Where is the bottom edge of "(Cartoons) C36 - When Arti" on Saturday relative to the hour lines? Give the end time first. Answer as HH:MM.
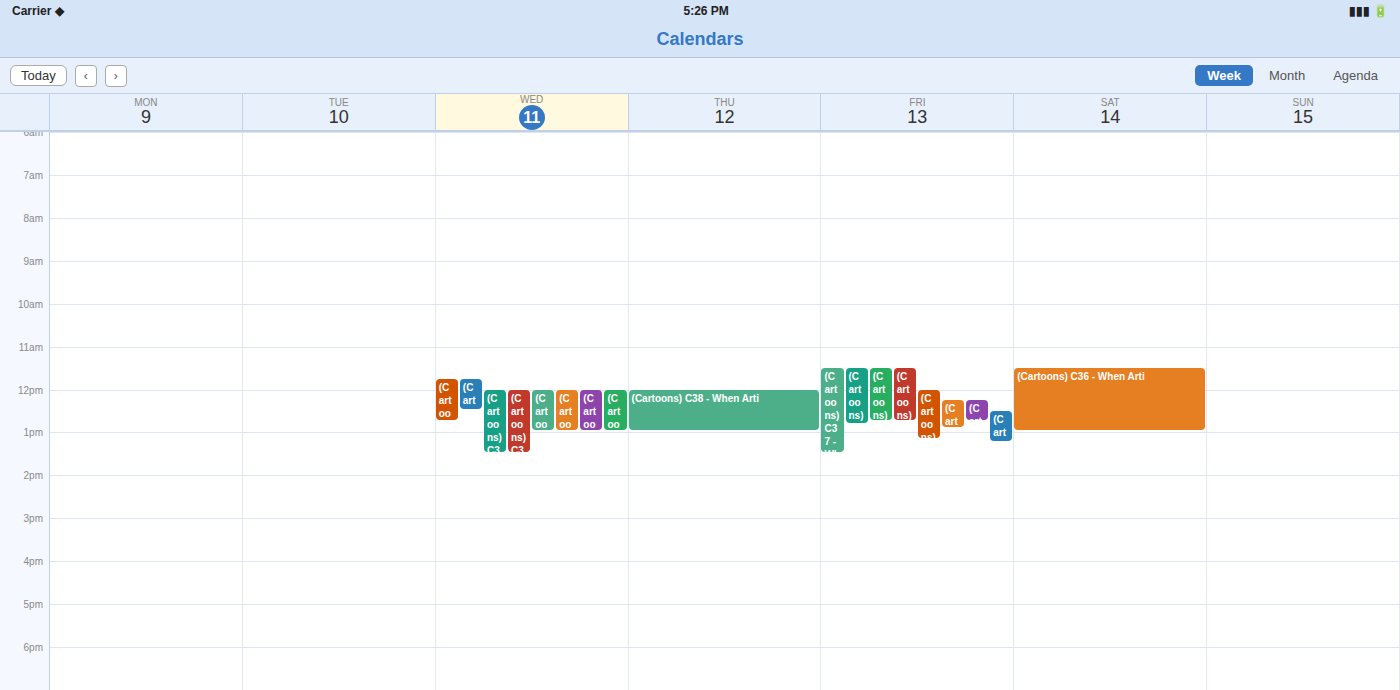
13:00 -- exactly on the 13:00 line.